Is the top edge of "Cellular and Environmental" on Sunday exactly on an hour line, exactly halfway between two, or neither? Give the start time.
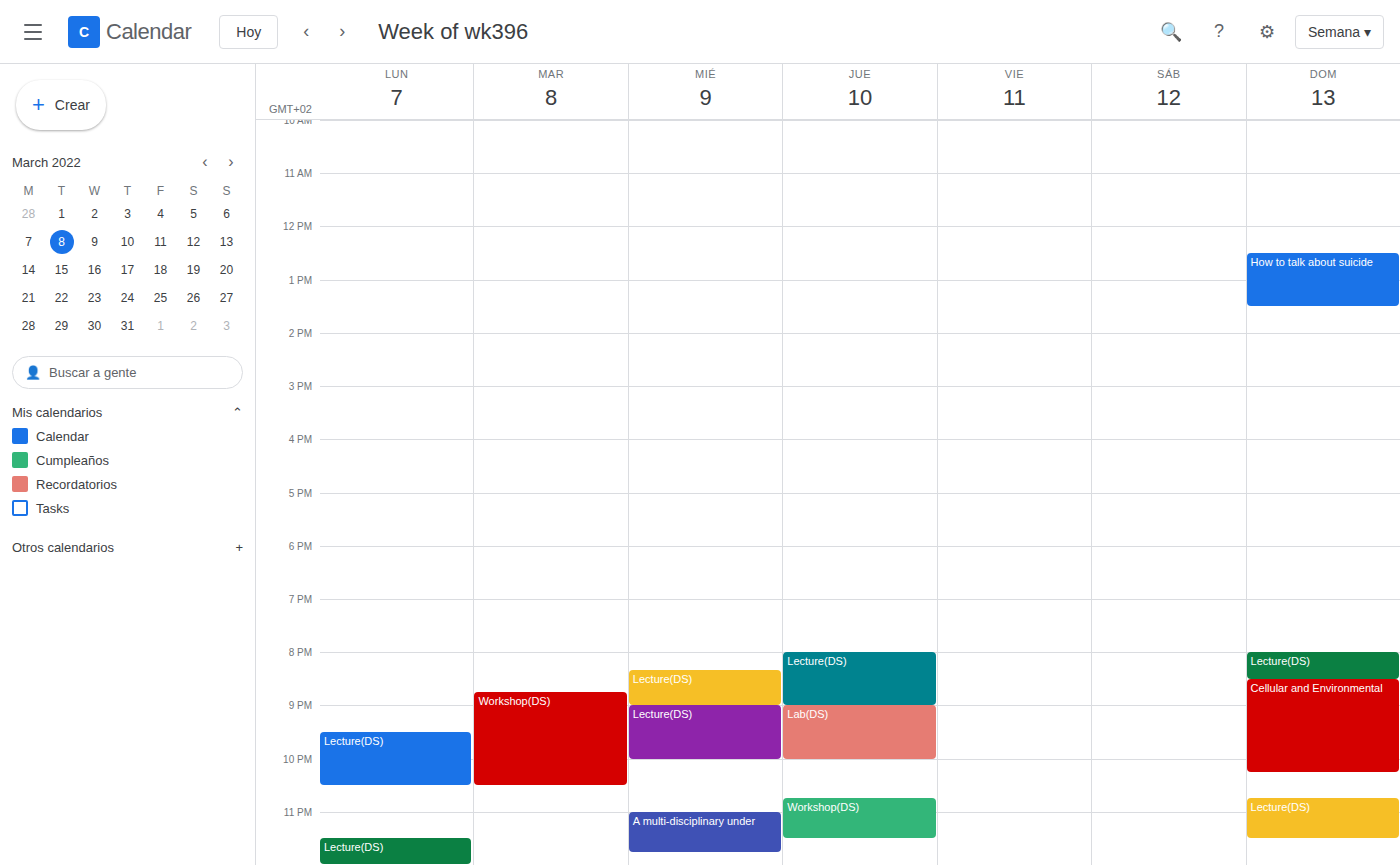
8:30 PM -- halfway between the 8 PM and 9 PM lines.